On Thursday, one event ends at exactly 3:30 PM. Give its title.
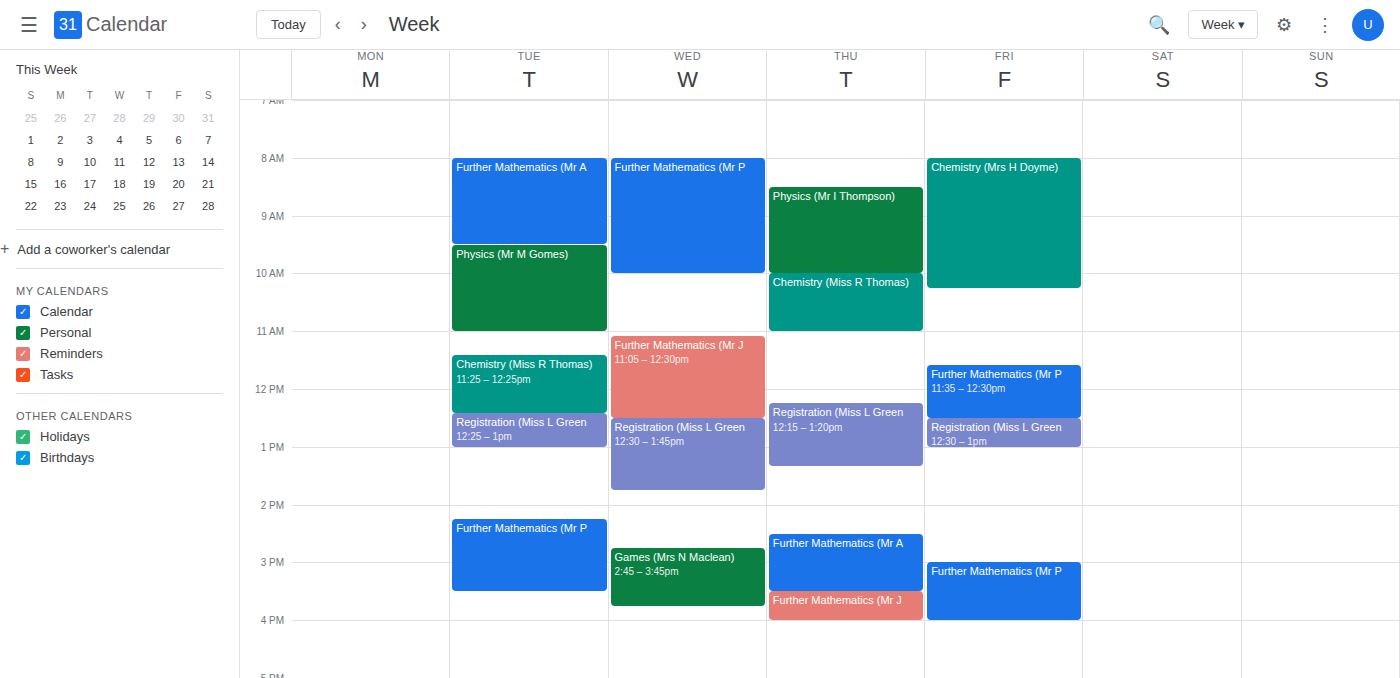
"Further Mathematics (Mr A"